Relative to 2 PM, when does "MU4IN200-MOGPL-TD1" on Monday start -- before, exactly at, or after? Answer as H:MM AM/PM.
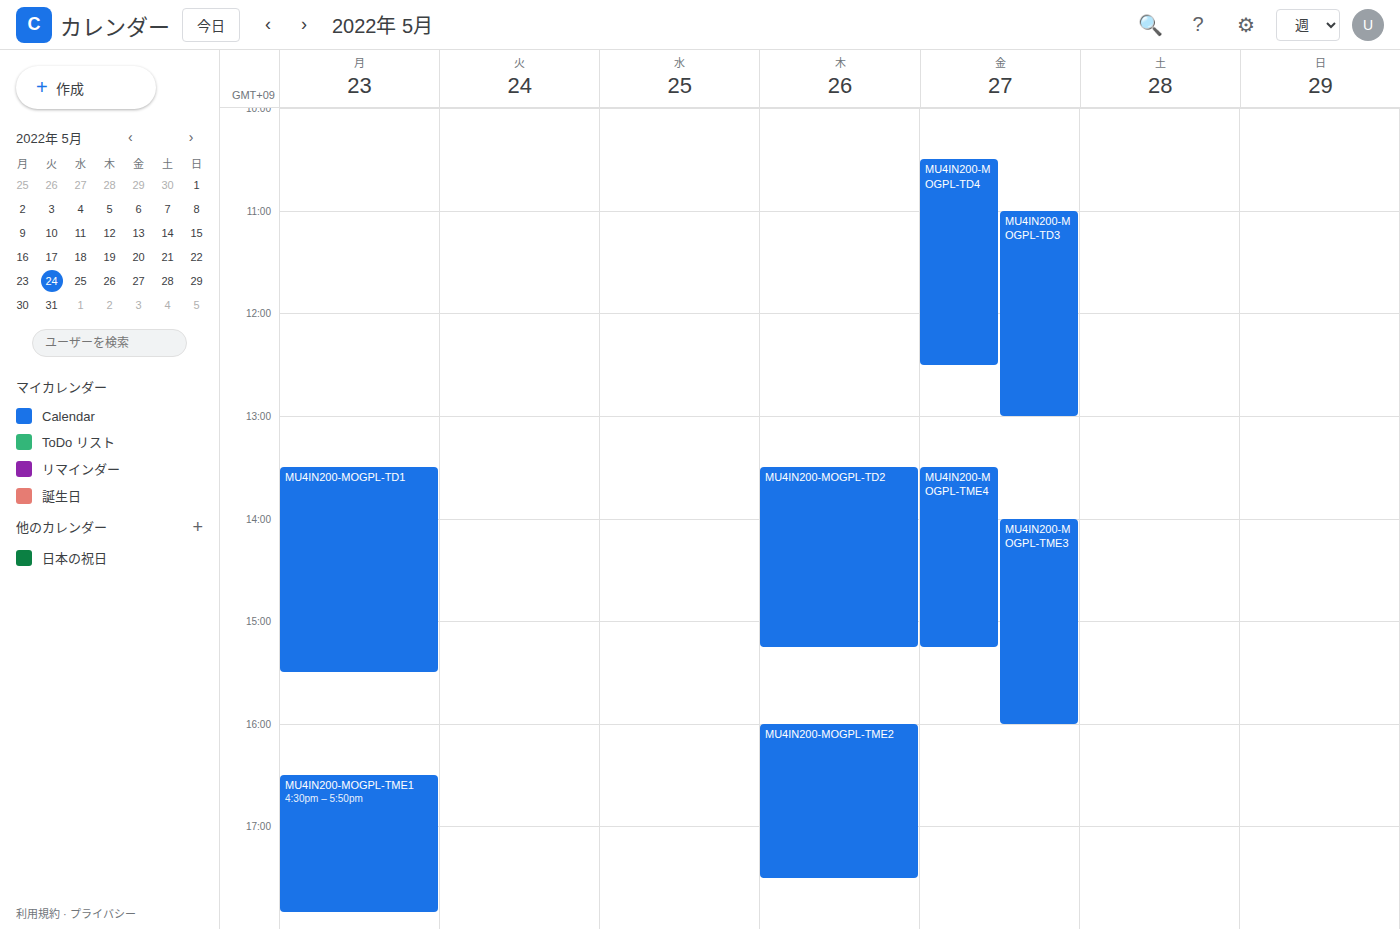
1:30 PM -- before 2 PM, 30 minutes above the 2 PM line.